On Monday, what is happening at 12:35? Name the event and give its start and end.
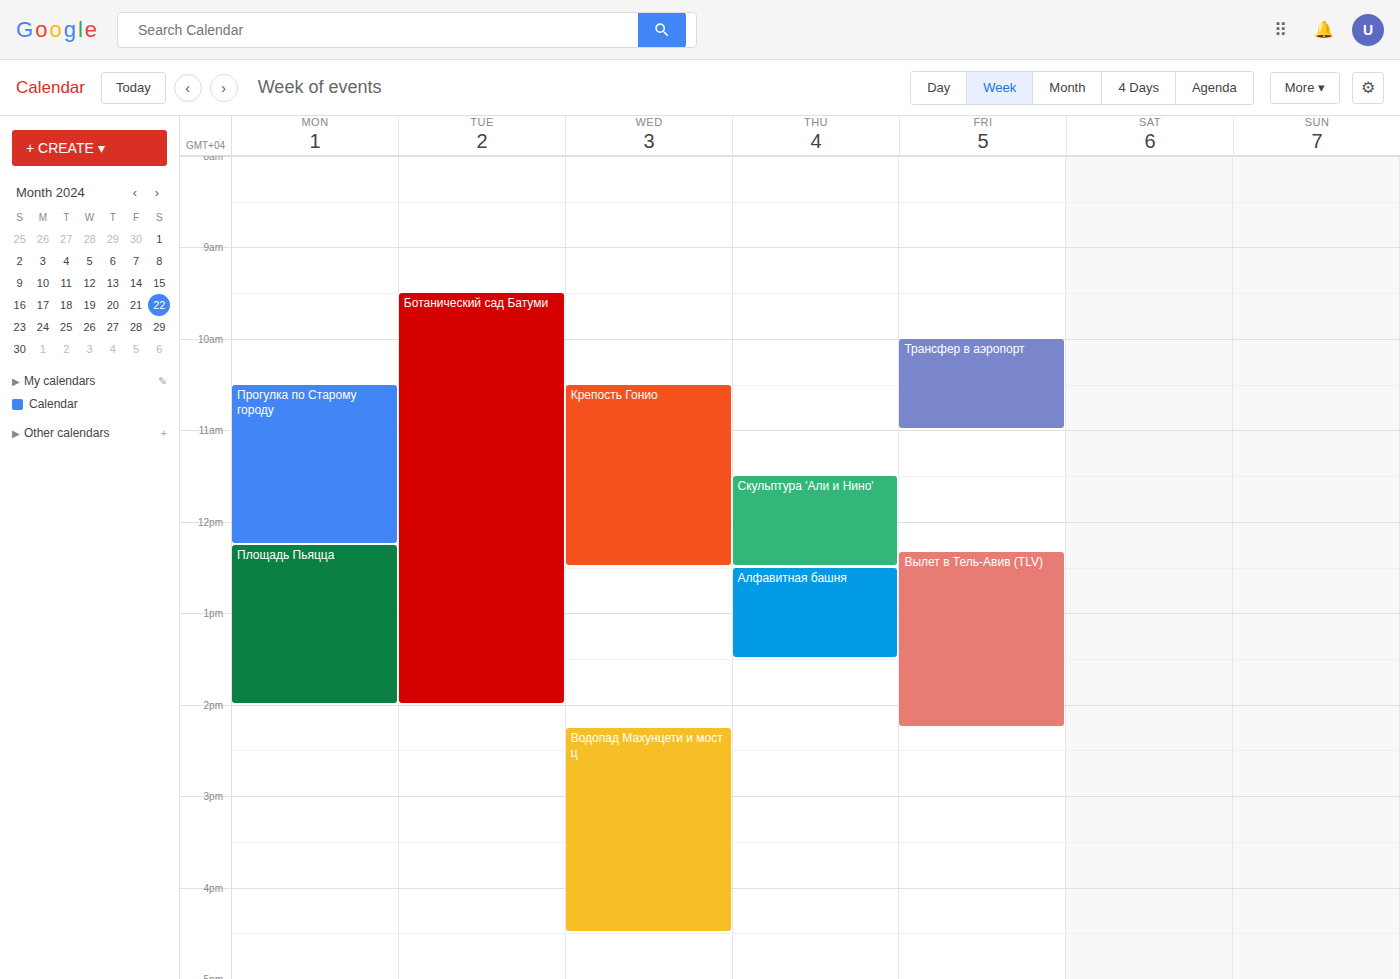
"Площадь Пьяцца", 12:15 to 14:00